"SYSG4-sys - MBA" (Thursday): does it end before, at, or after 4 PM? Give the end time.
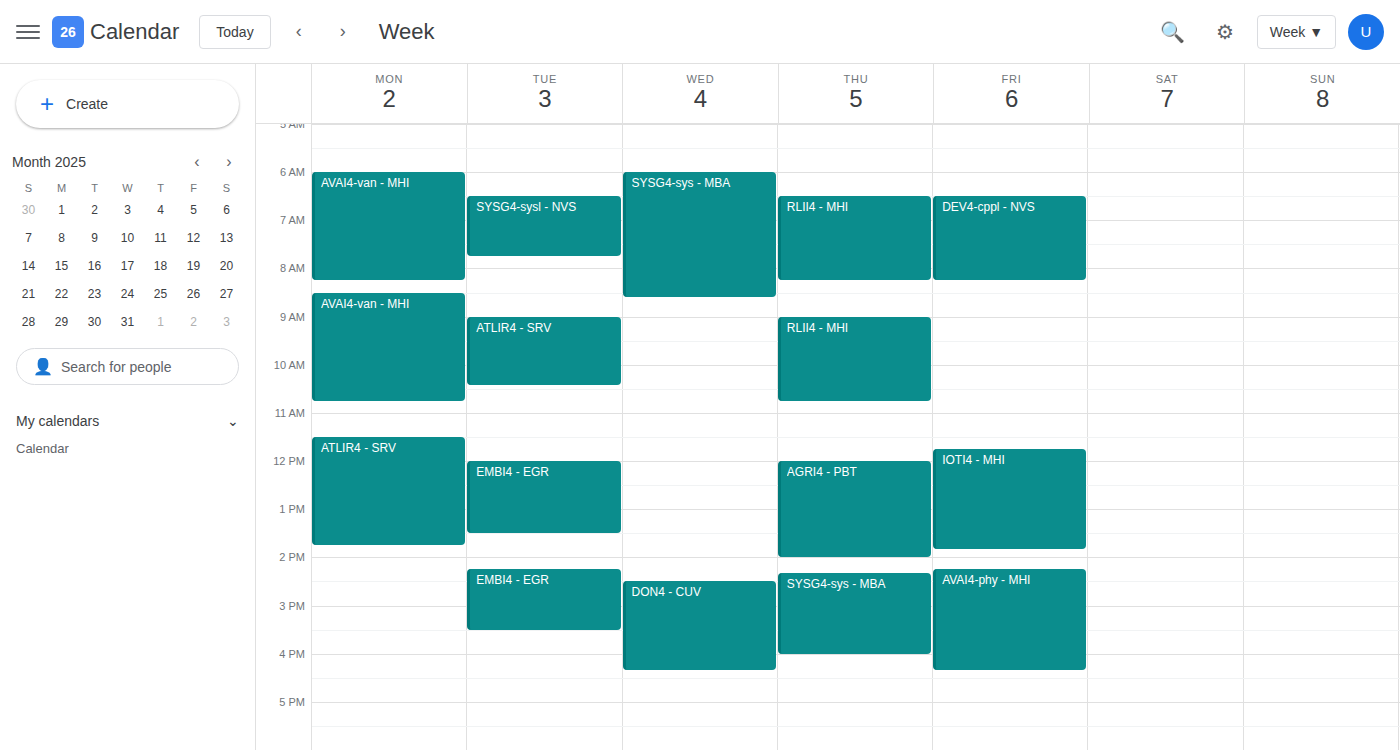
4:00 PM -- exactly at 4 PM, on the 4 PM line.